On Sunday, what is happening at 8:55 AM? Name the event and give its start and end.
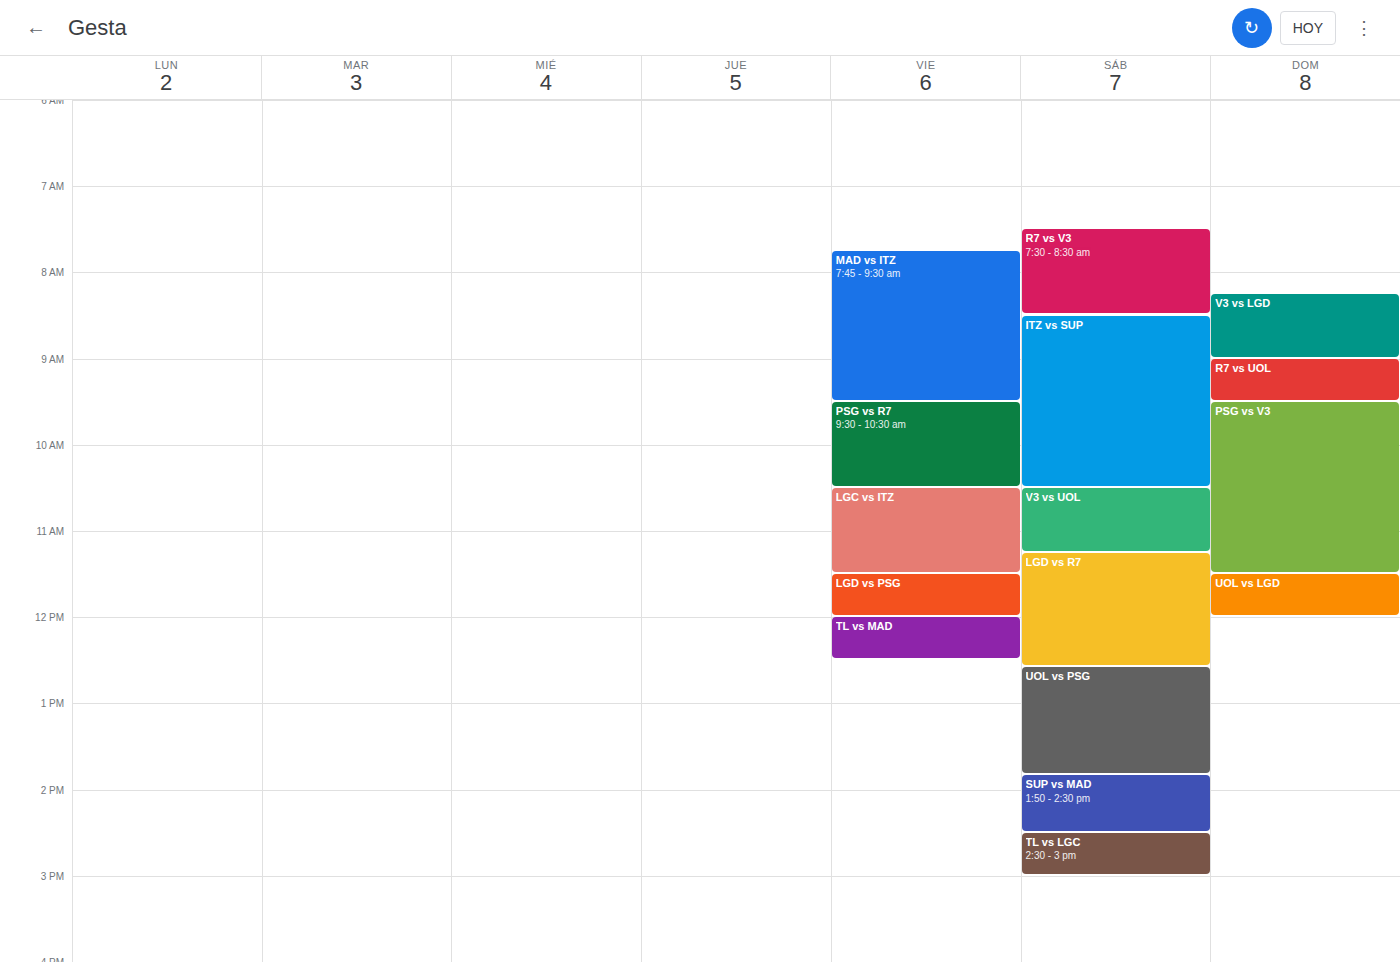
"V3 vs LGD", 8:15 AM to 9:00 AM